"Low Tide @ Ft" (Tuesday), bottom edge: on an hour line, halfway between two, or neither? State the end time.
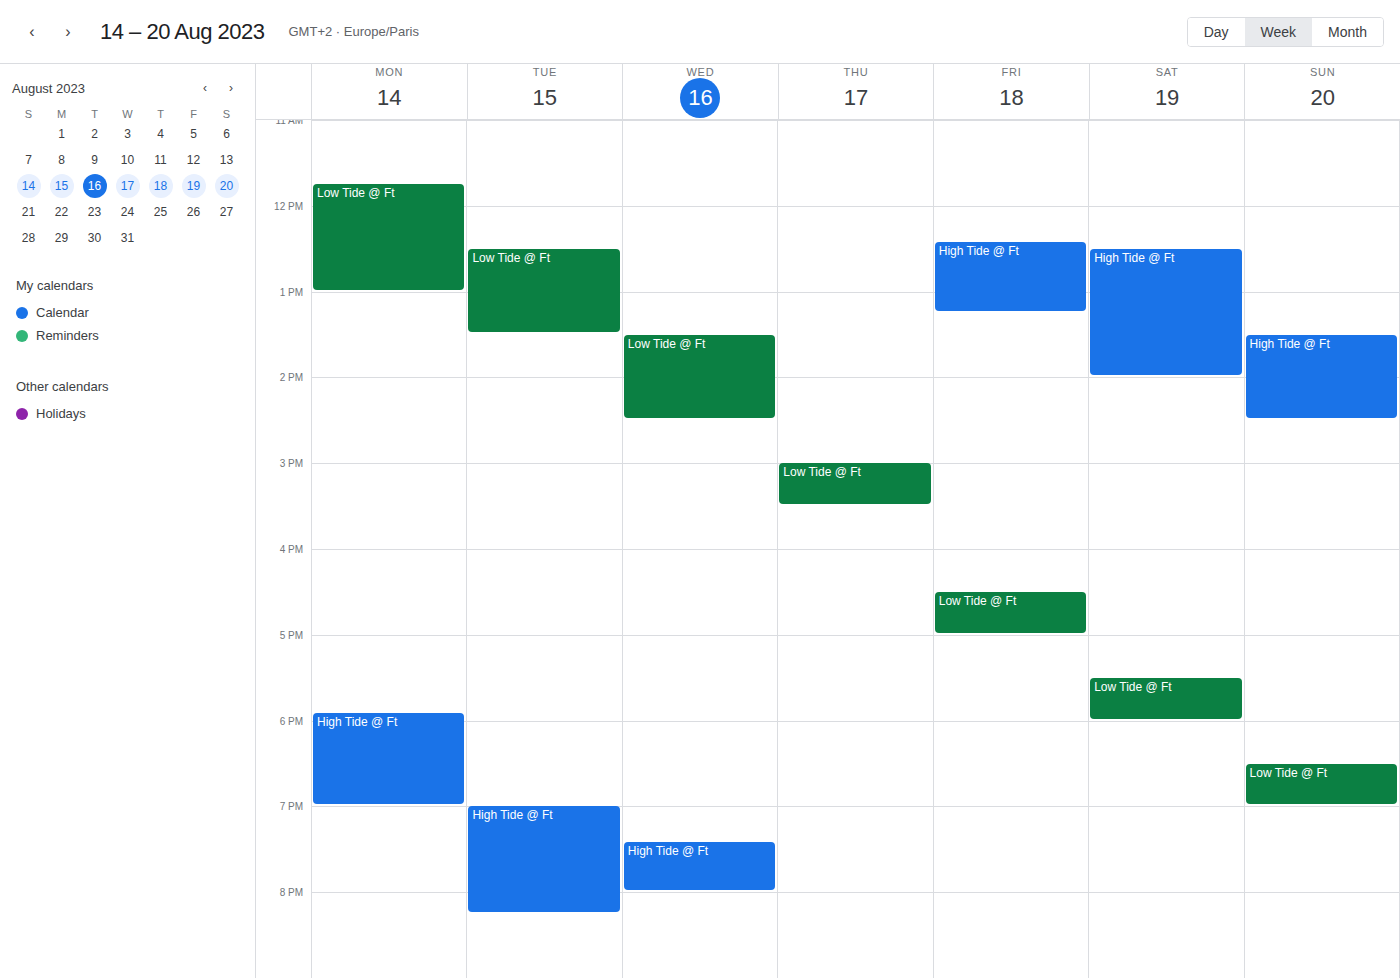
1:30 PM -- halfway between the 1 PM and 2 PM lines.